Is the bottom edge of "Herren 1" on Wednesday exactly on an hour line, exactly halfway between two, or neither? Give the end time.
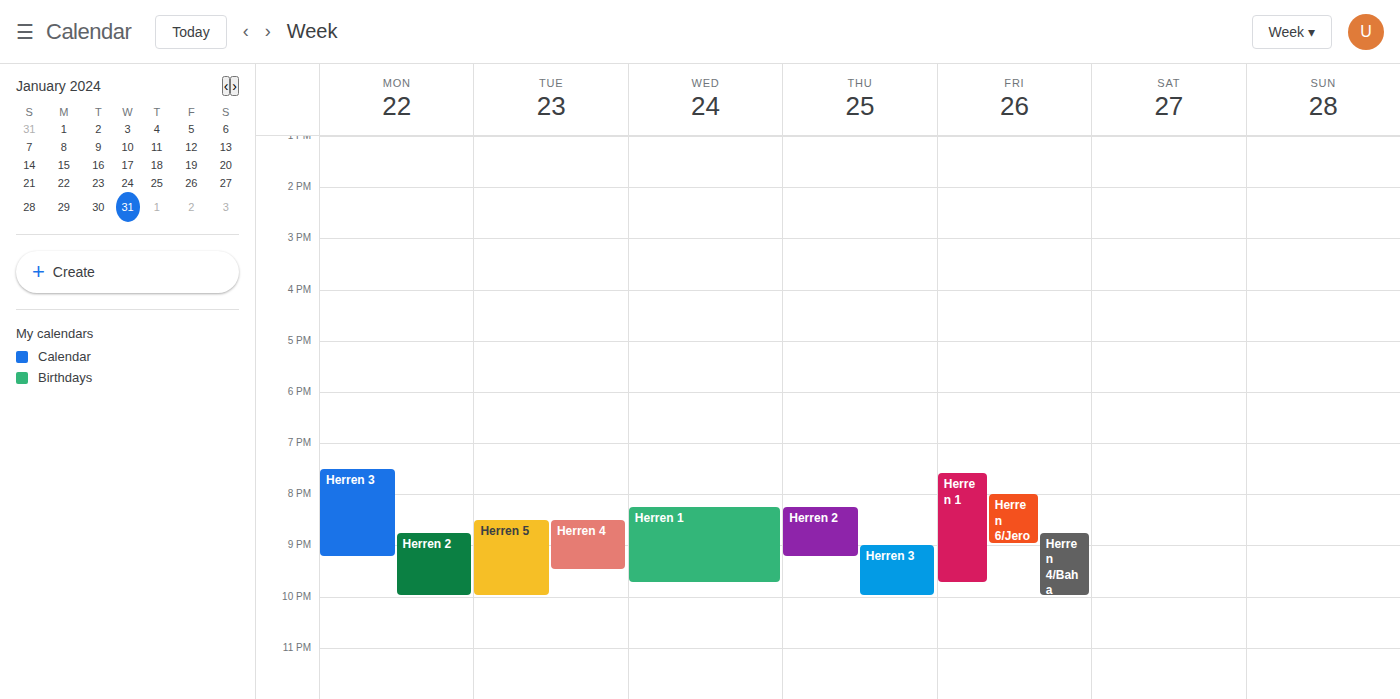
9:45 PM -- neither: three quarters of the way from the 9 PM line to the 10 PM line.